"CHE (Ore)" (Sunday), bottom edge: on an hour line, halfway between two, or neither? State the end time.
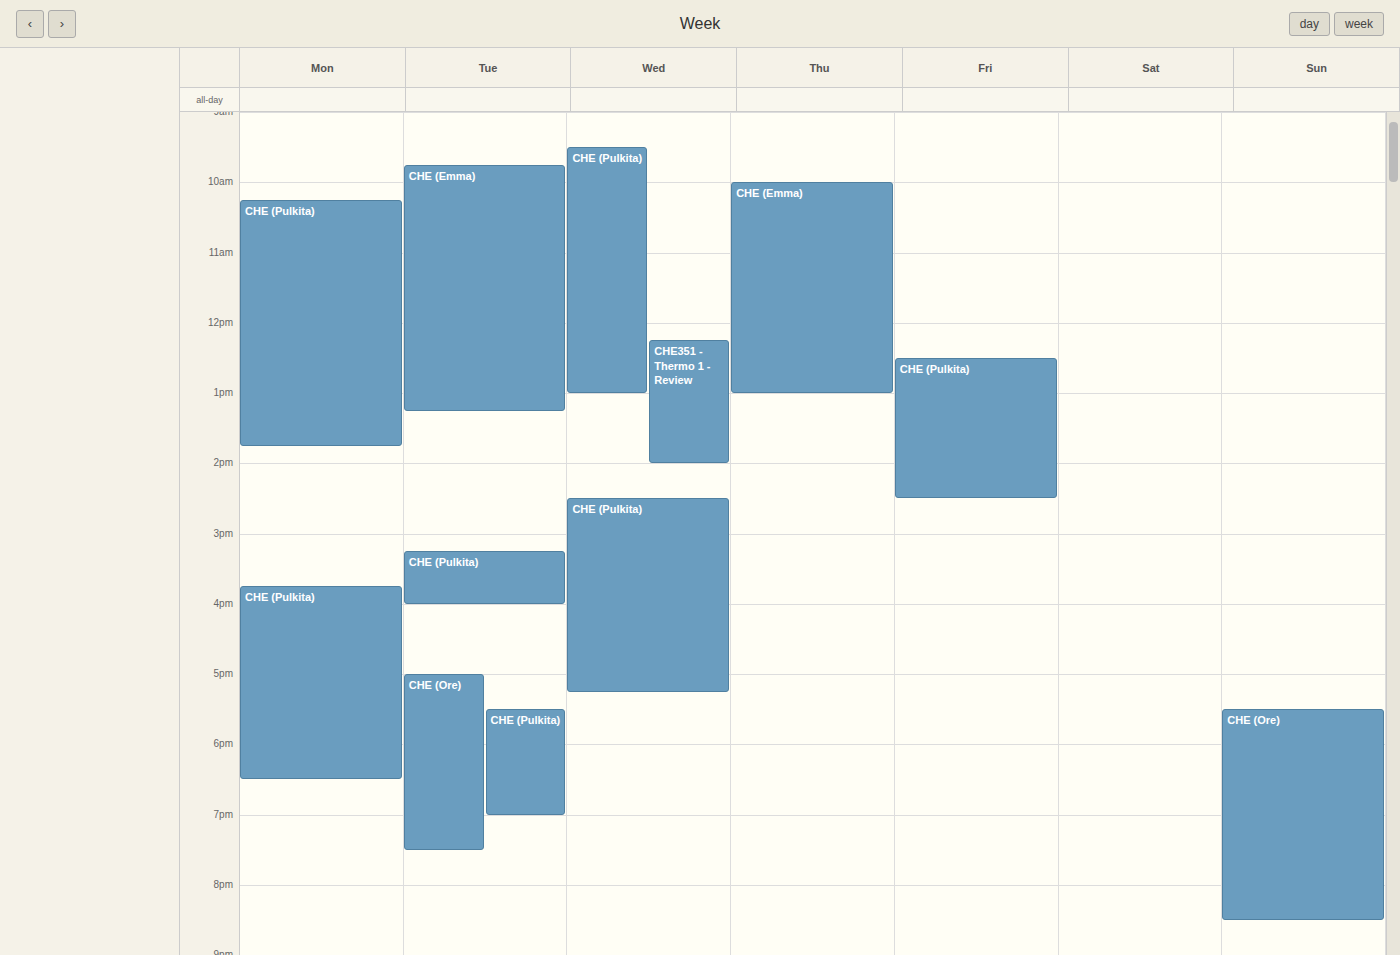
20:30 -- halfway between the 20:00 and 21:00 lines.